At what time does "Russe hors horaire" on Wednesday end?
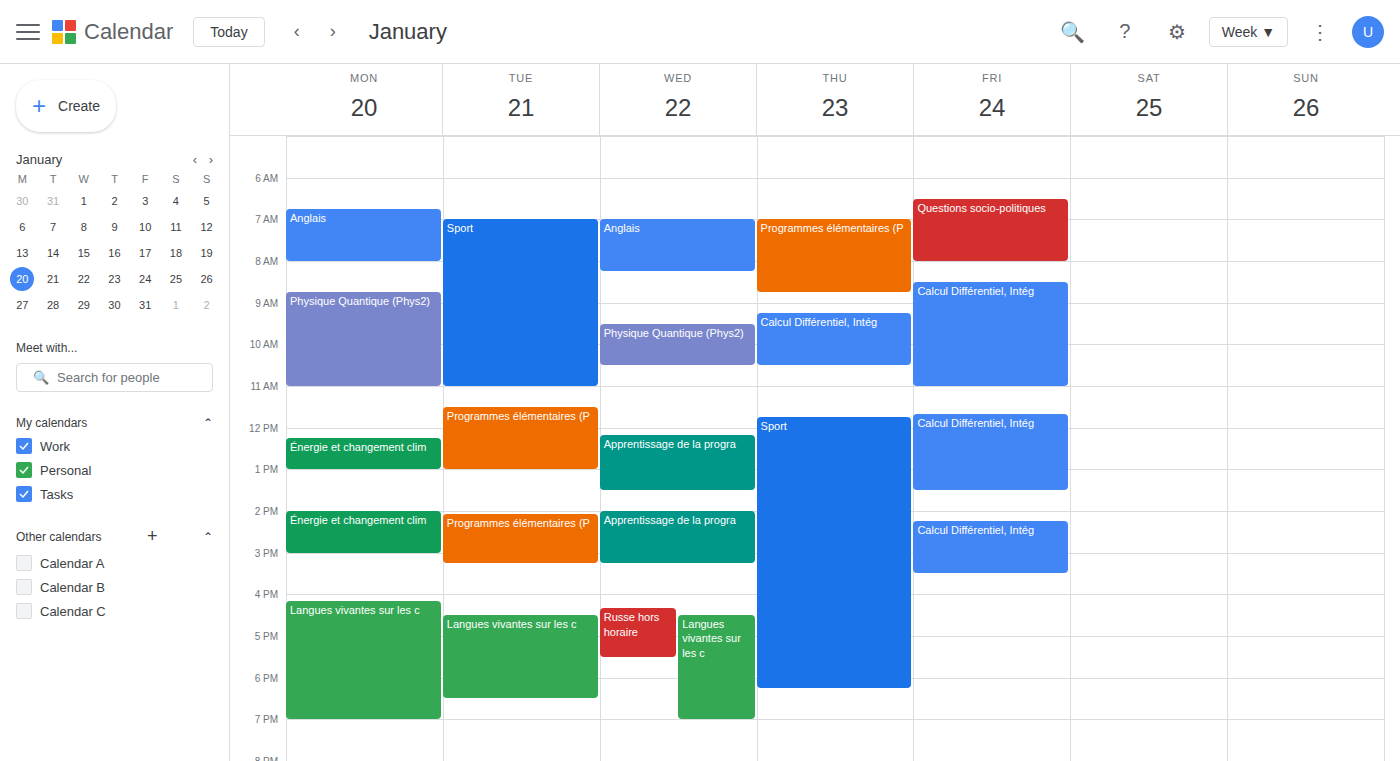
5:30 PM